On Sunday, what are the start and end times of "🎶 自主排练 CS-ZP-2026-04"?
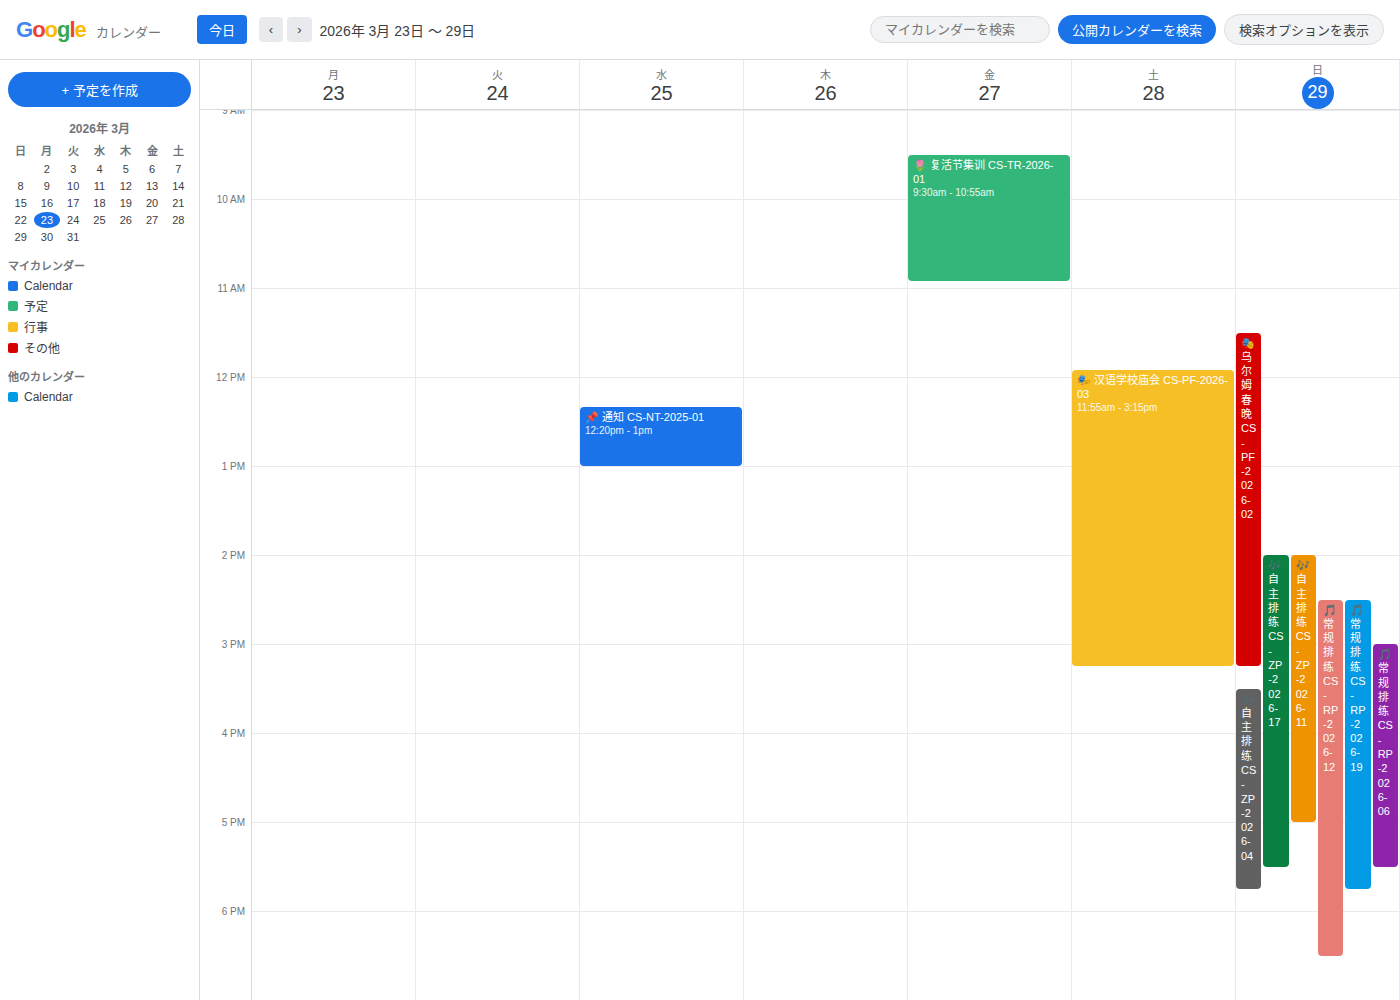
3:30 PM to 5:45 PM